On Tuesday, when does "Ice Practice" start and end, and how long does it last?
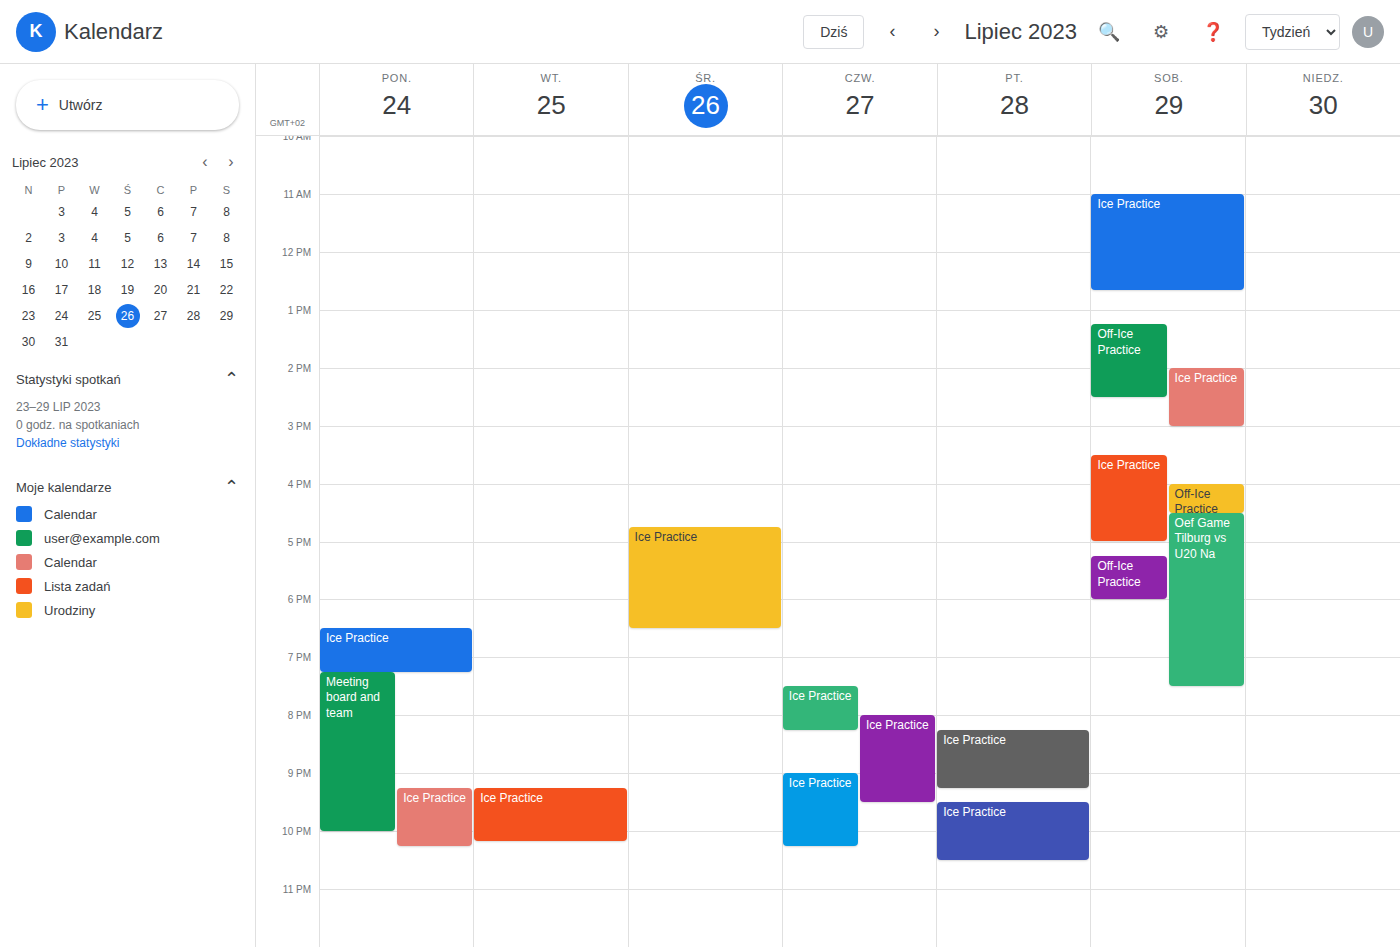
9:15 PM to 10:10 PM, 55 minutes